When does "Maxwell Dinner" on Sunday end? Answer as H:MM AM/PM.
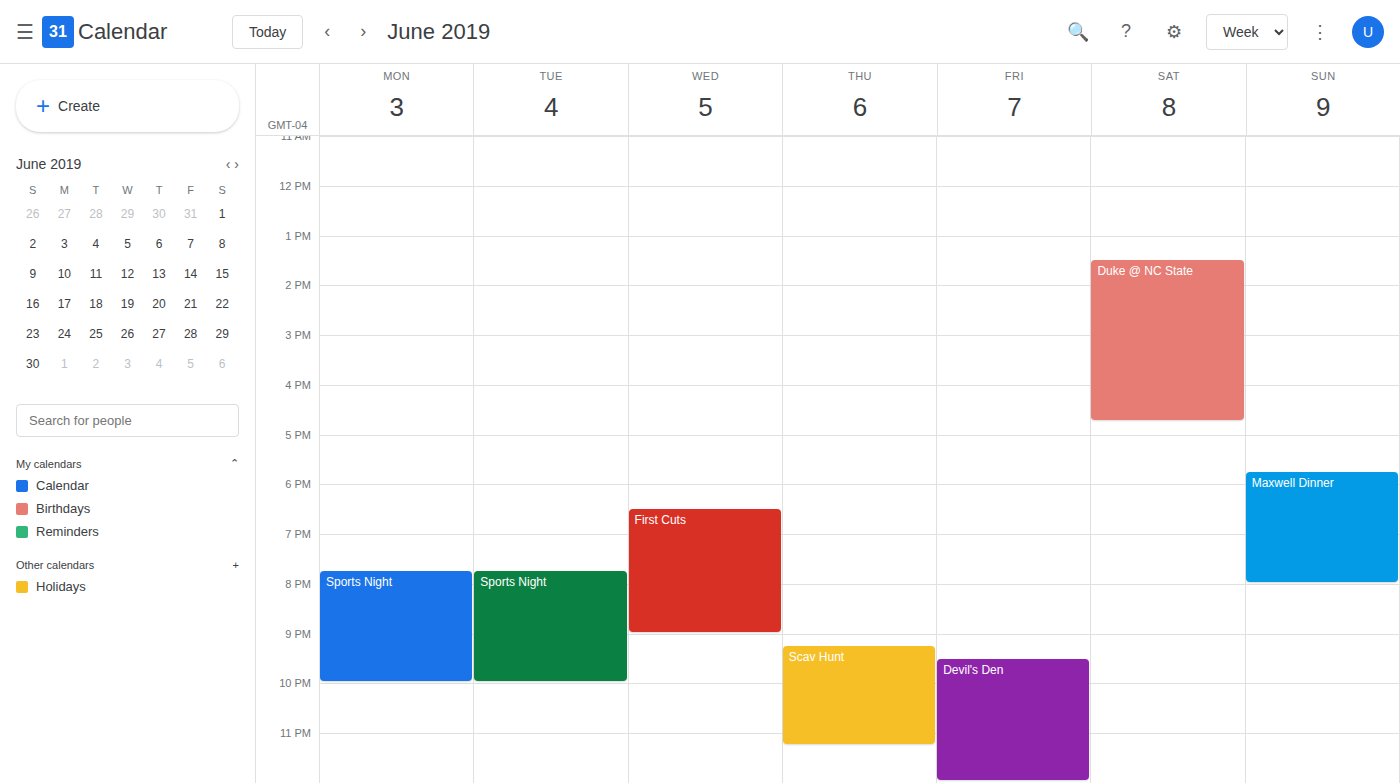
8:00 PM